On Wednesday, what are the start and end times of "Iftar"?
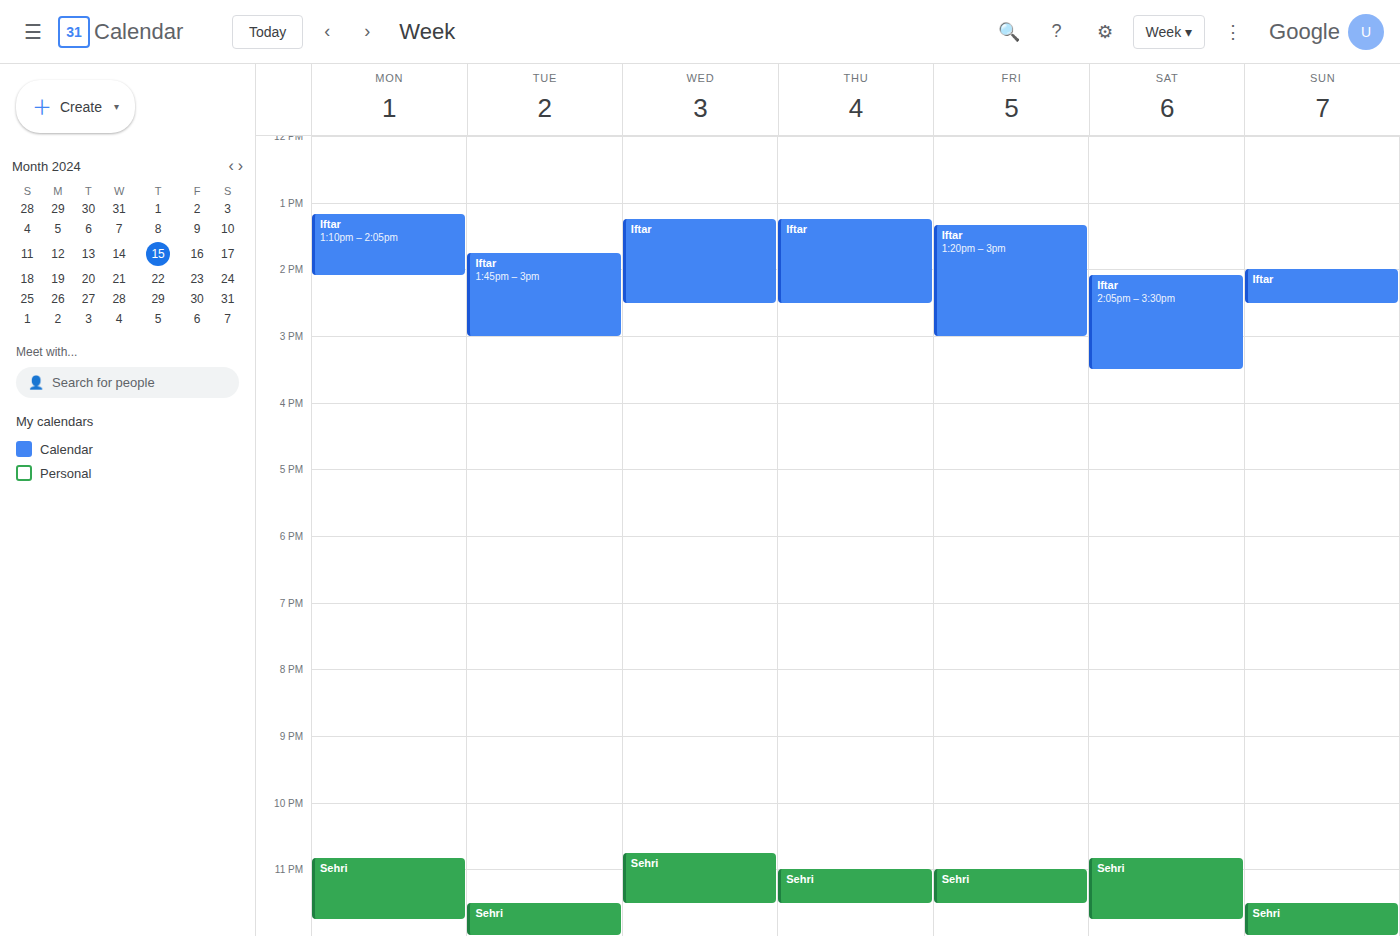
1:15 PM to 2:30 PM